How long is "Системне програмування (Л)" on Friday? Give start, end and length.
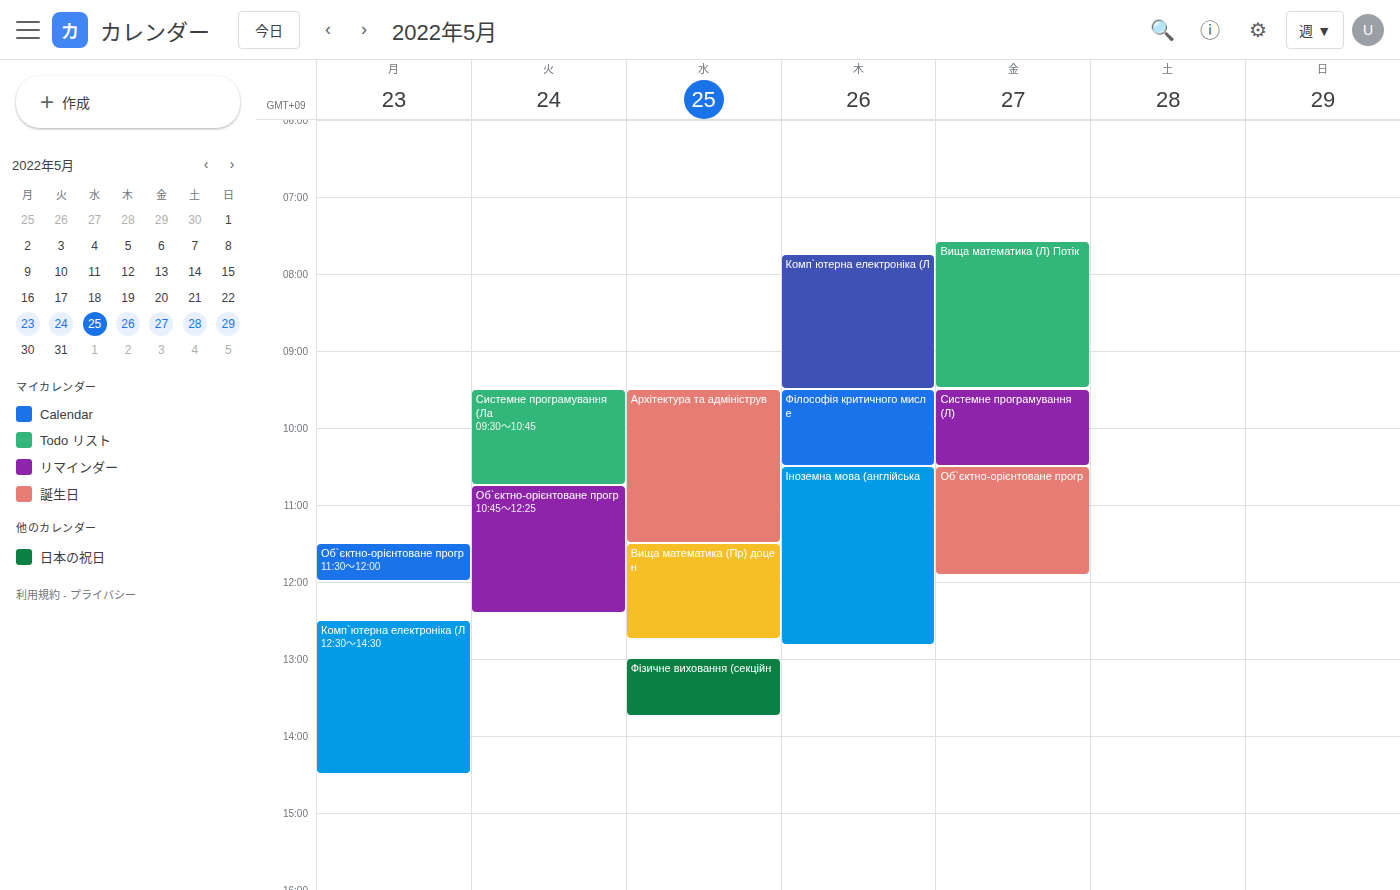
9:30 AM to 10:30 AM, 1 hour